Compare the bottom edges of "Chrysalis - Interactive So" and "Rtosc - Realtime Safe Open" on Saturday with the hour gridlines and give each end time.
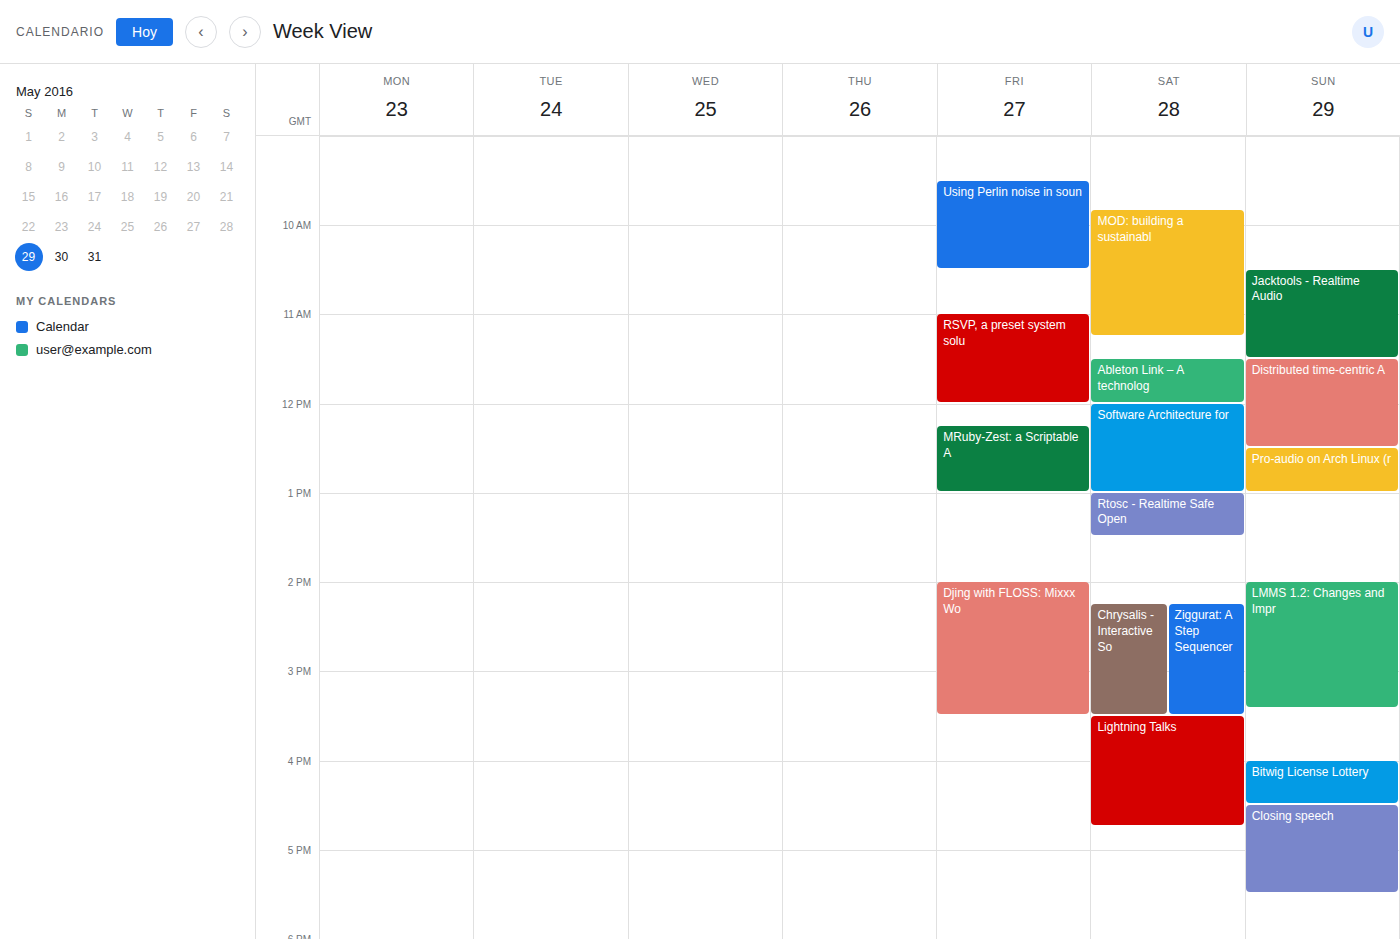
"Chrysalis - Interactive So": 15:30, halfway between the 15:00 and 16:00 lines. "Rtosc - Realtime Safe Open": 13:30, halfway between the 13:00 and 14:00 lines.